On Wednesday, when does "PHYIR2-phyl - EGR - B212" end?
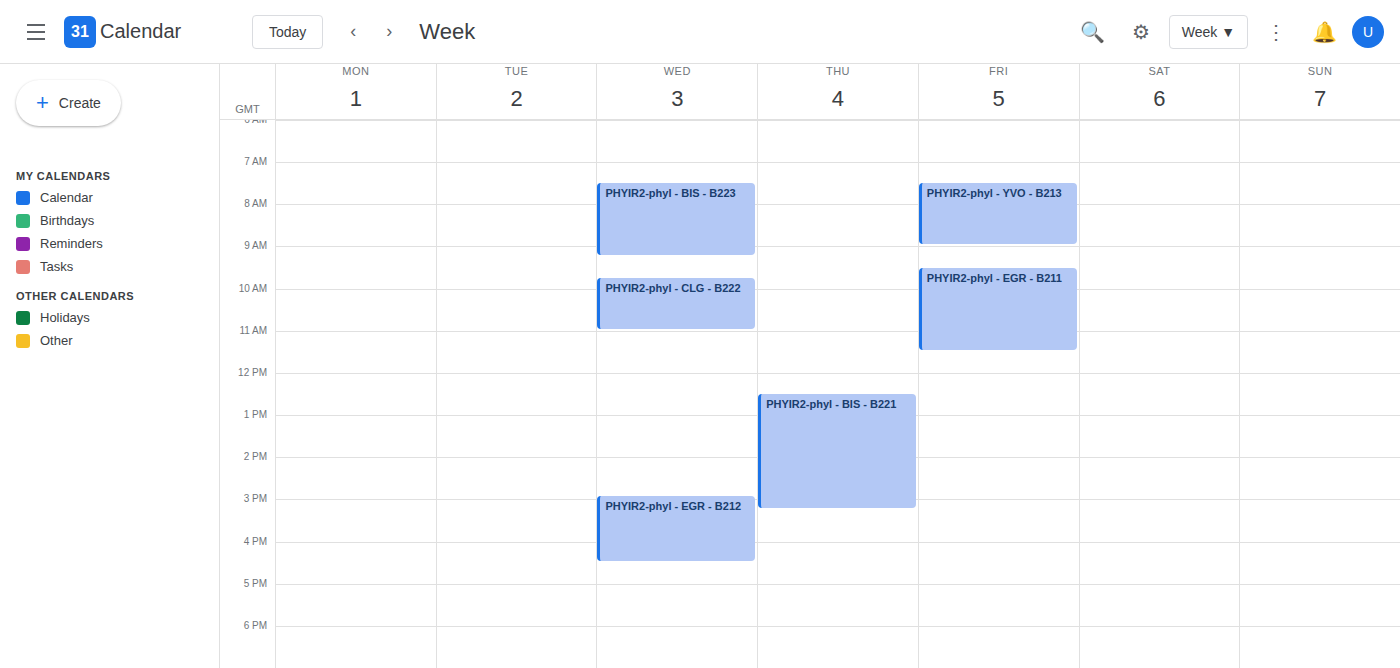
4:30 PM